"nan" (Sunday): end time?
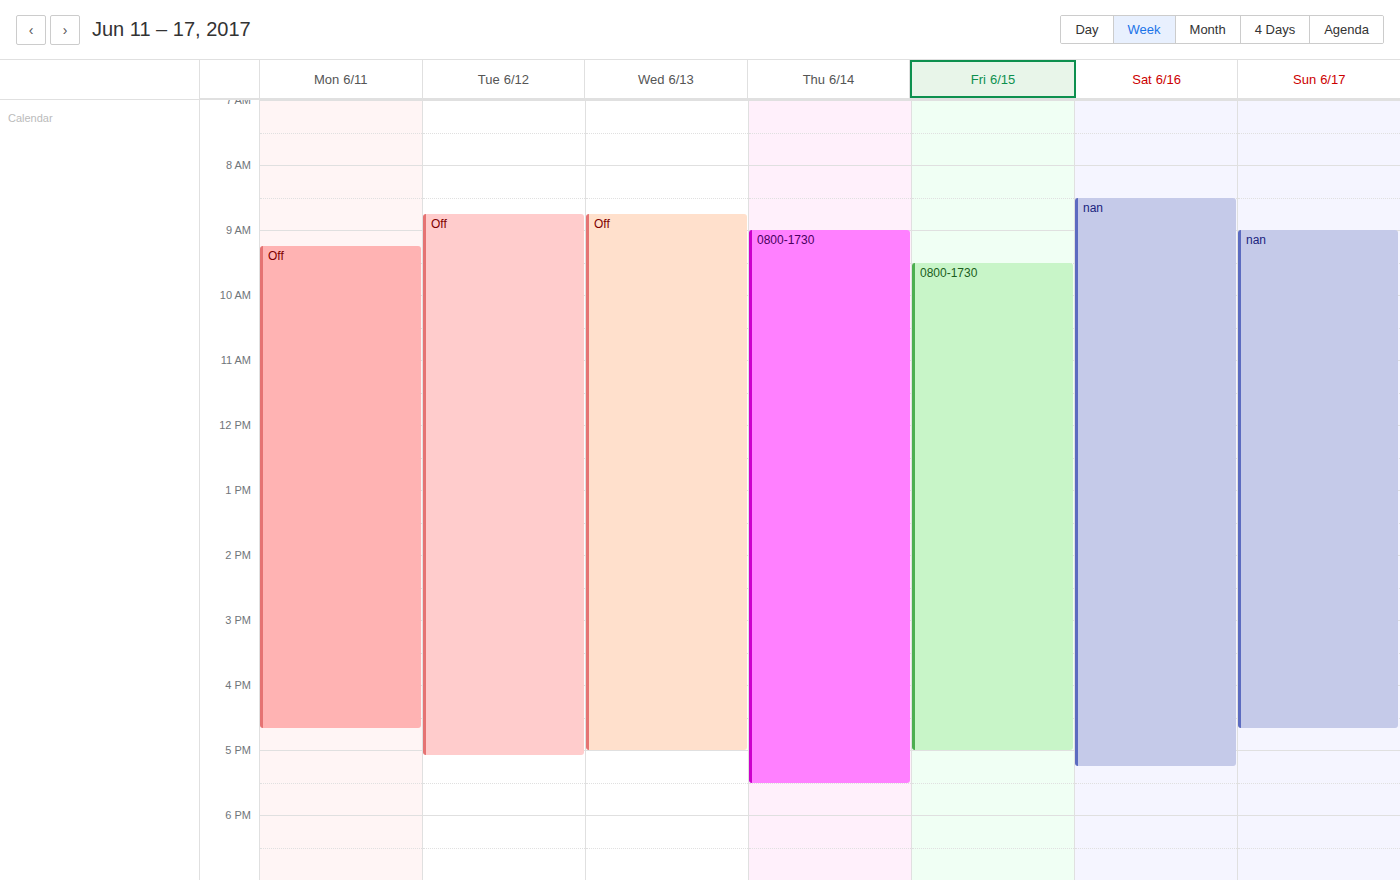
16:40